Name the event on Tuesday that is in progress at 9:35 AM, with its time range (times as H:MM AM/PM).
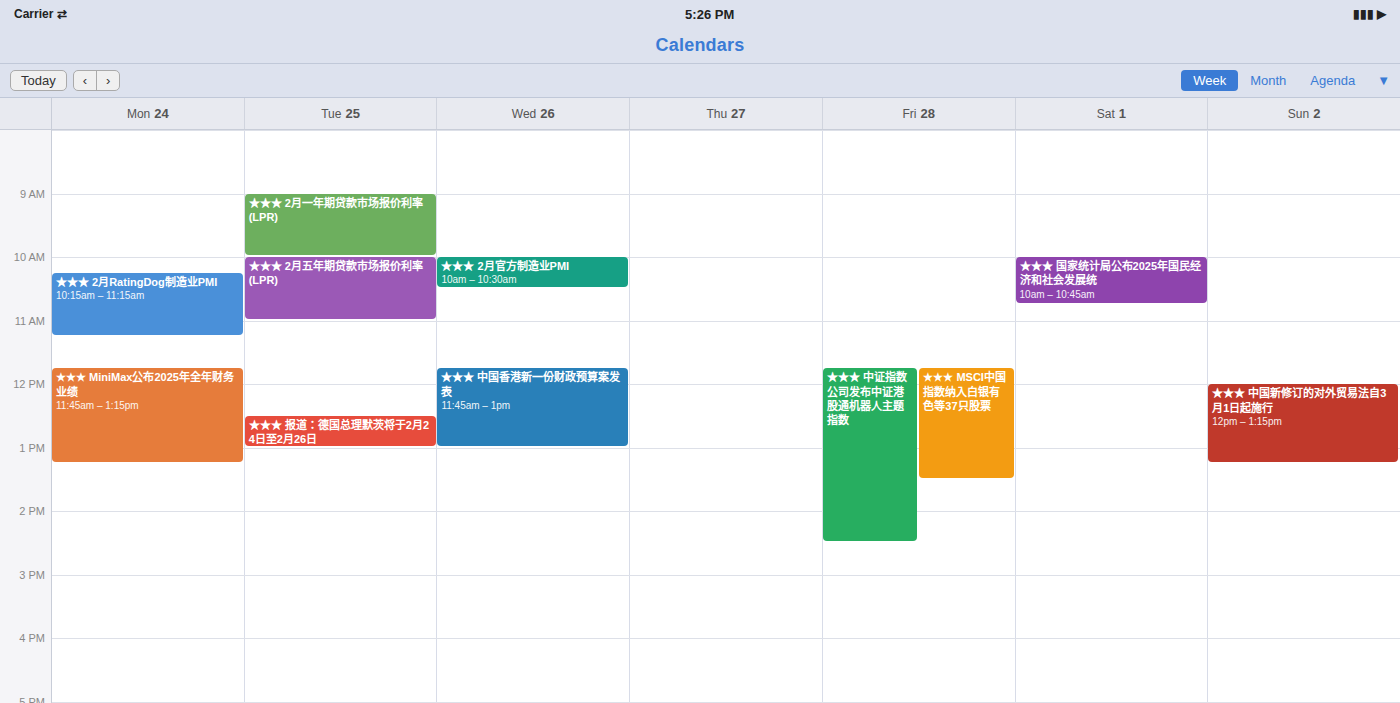
"★★★ 2月一年期贷款市场报价利率(LPR)", 9:00 AM to 10:00 AM